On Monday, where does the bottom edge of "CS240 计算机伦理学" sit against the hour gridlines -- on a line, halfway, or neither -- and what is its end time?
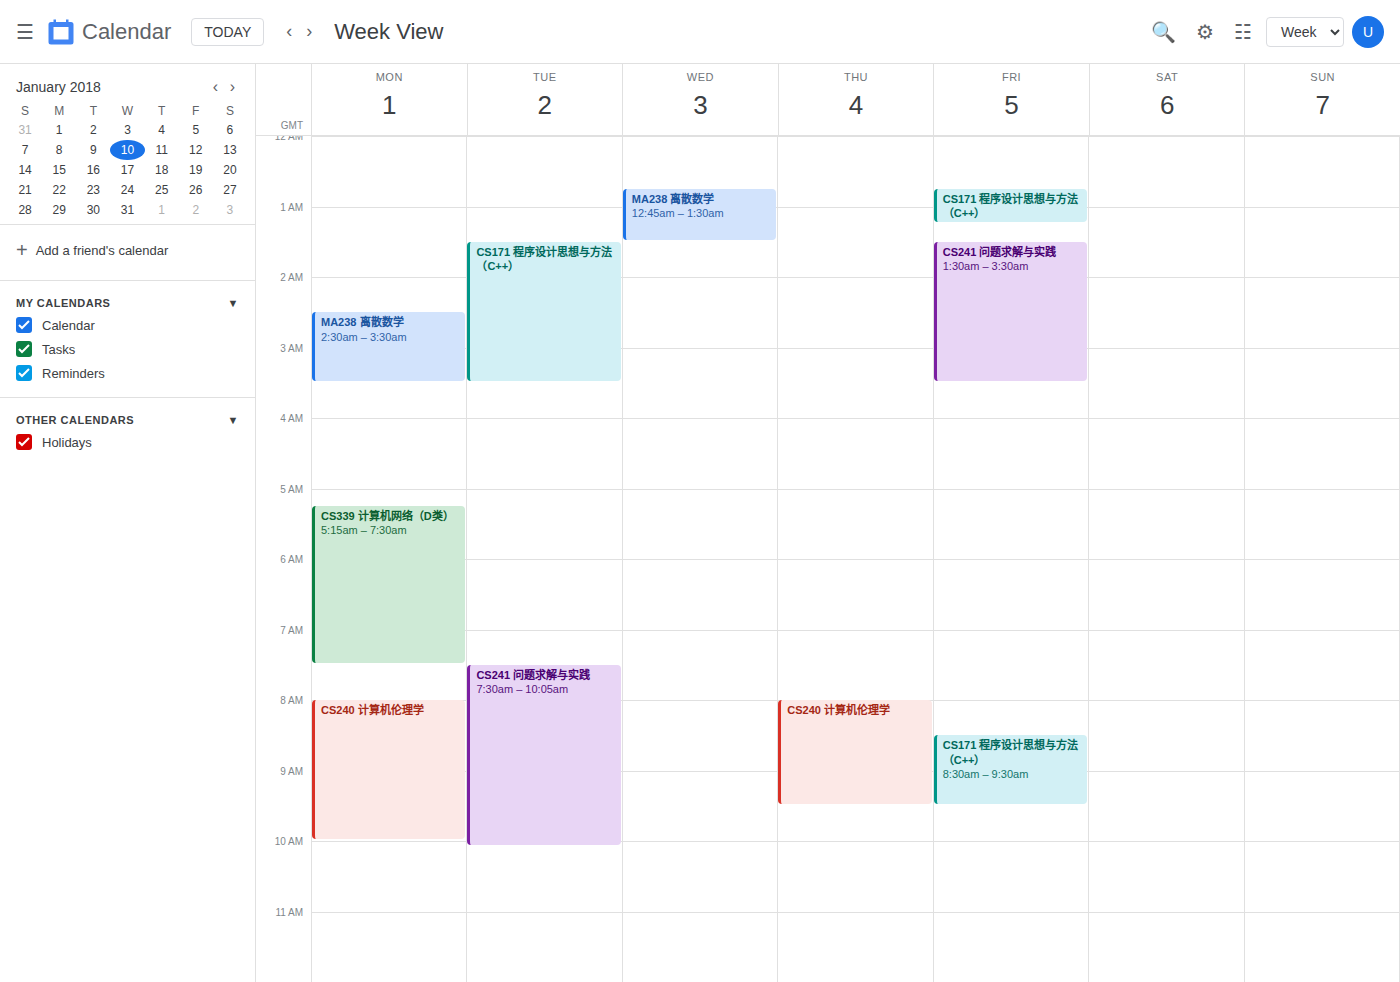
10:00 AM -- exactly on the 10 AM line.